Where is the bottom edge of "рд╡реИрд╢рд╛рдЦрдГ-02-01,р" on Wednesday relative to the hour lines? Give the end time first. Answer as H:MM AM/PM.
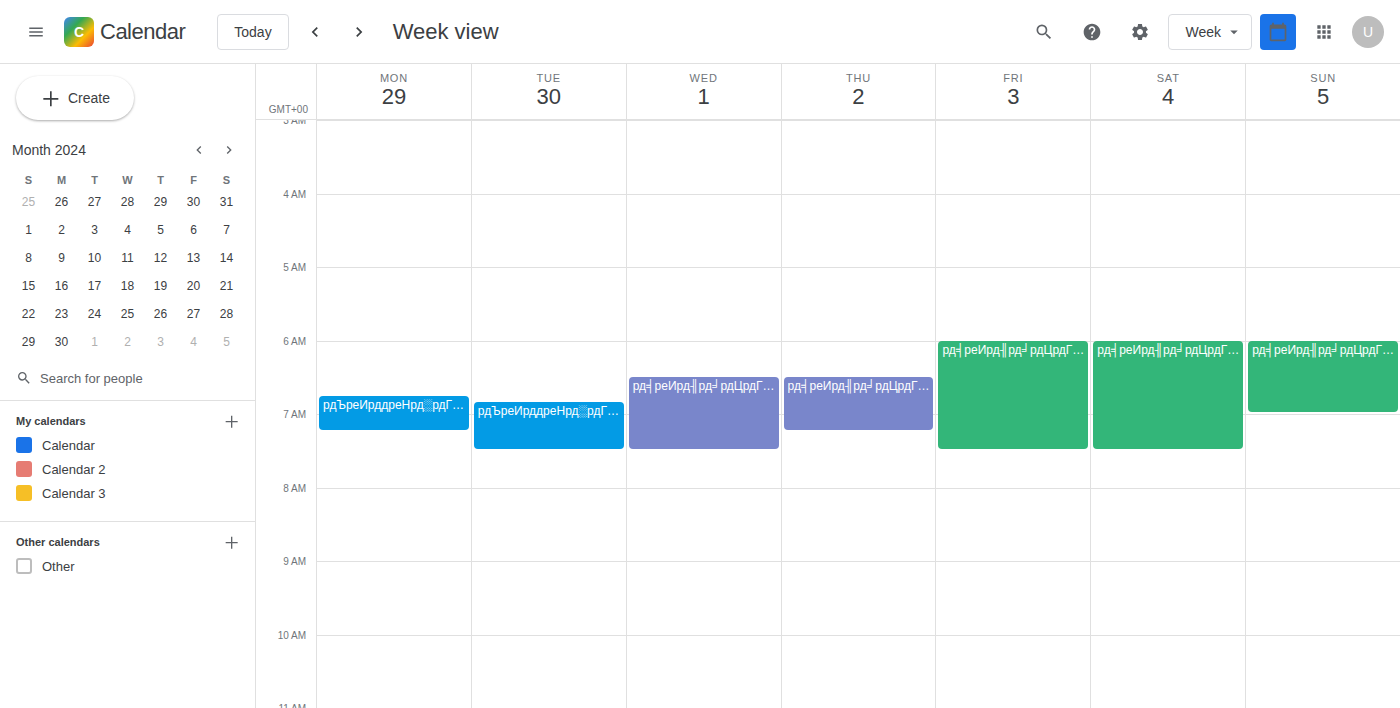
7:30 AM -- halfway between the 7 AM and 8 AM lines.